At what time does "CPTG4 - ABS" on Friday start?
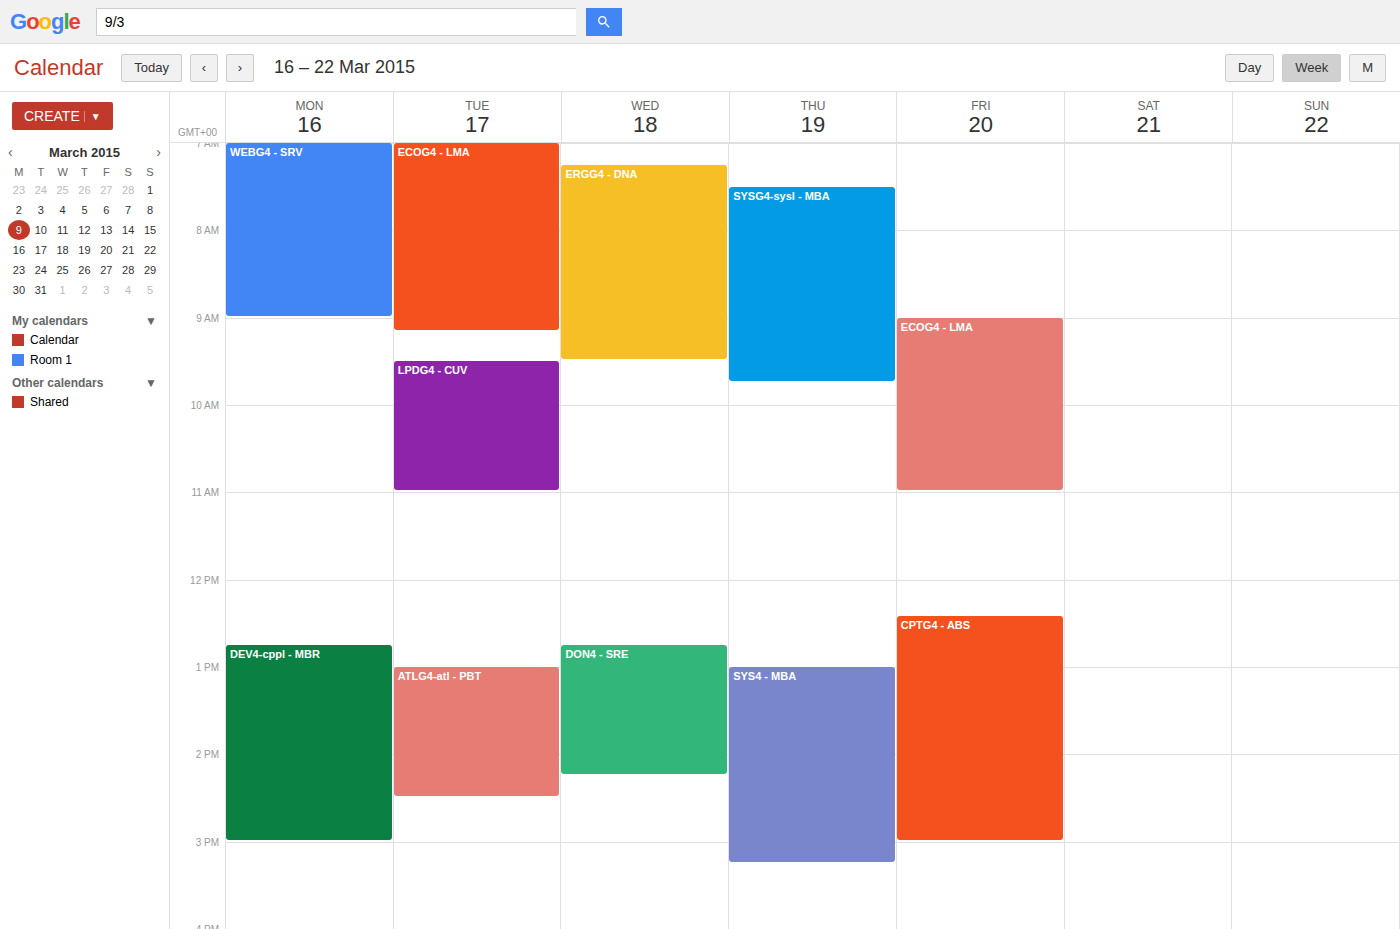
12:25 PM